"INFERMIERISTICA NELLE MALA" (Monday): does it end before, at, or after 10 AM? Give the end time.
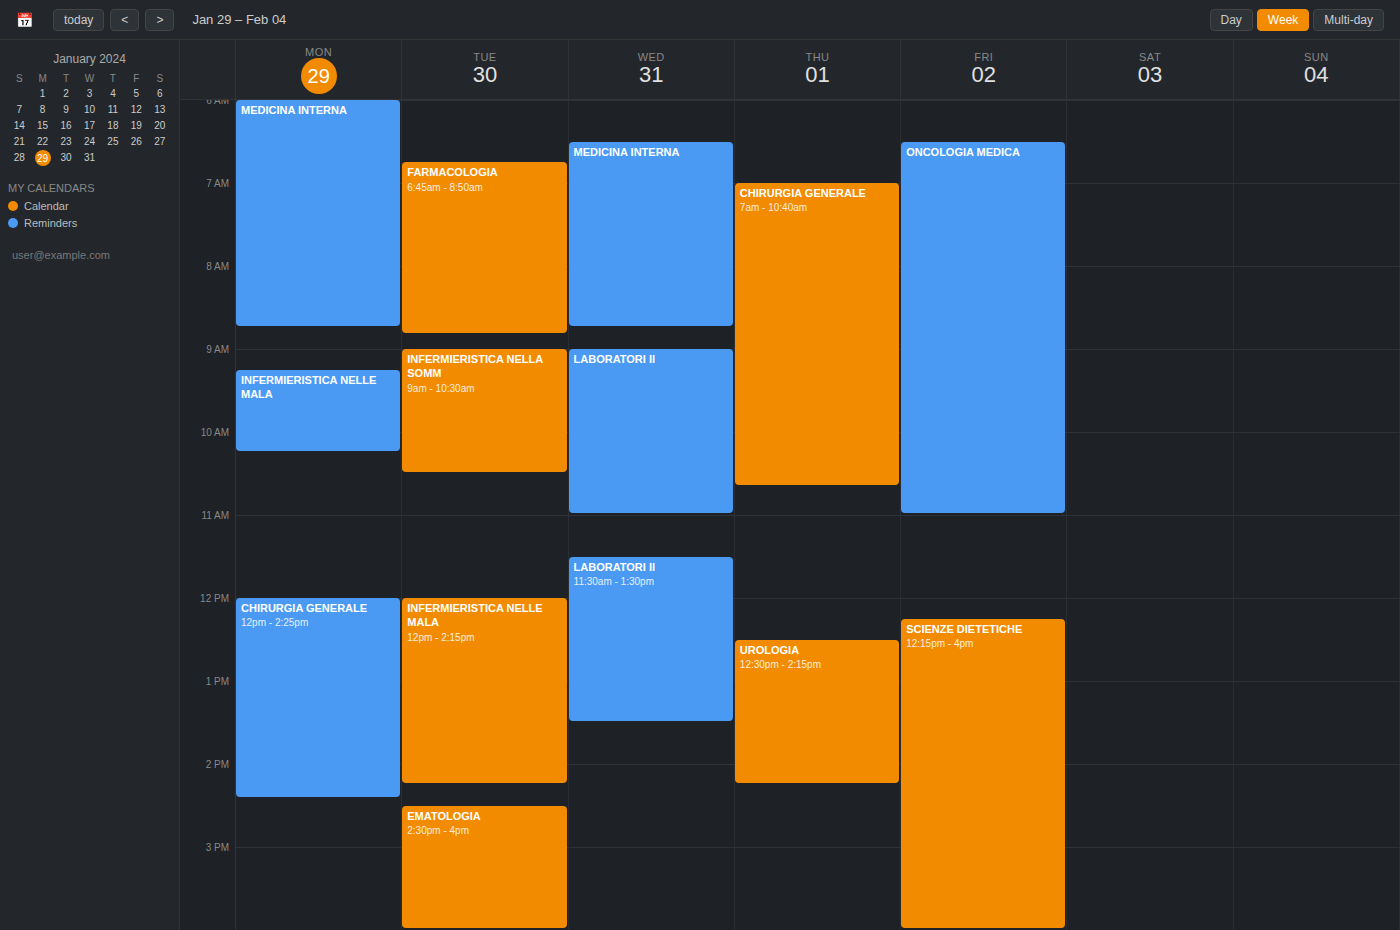
10:15 AM -- after 10 AM, 15 minutes below the 10 AM line.